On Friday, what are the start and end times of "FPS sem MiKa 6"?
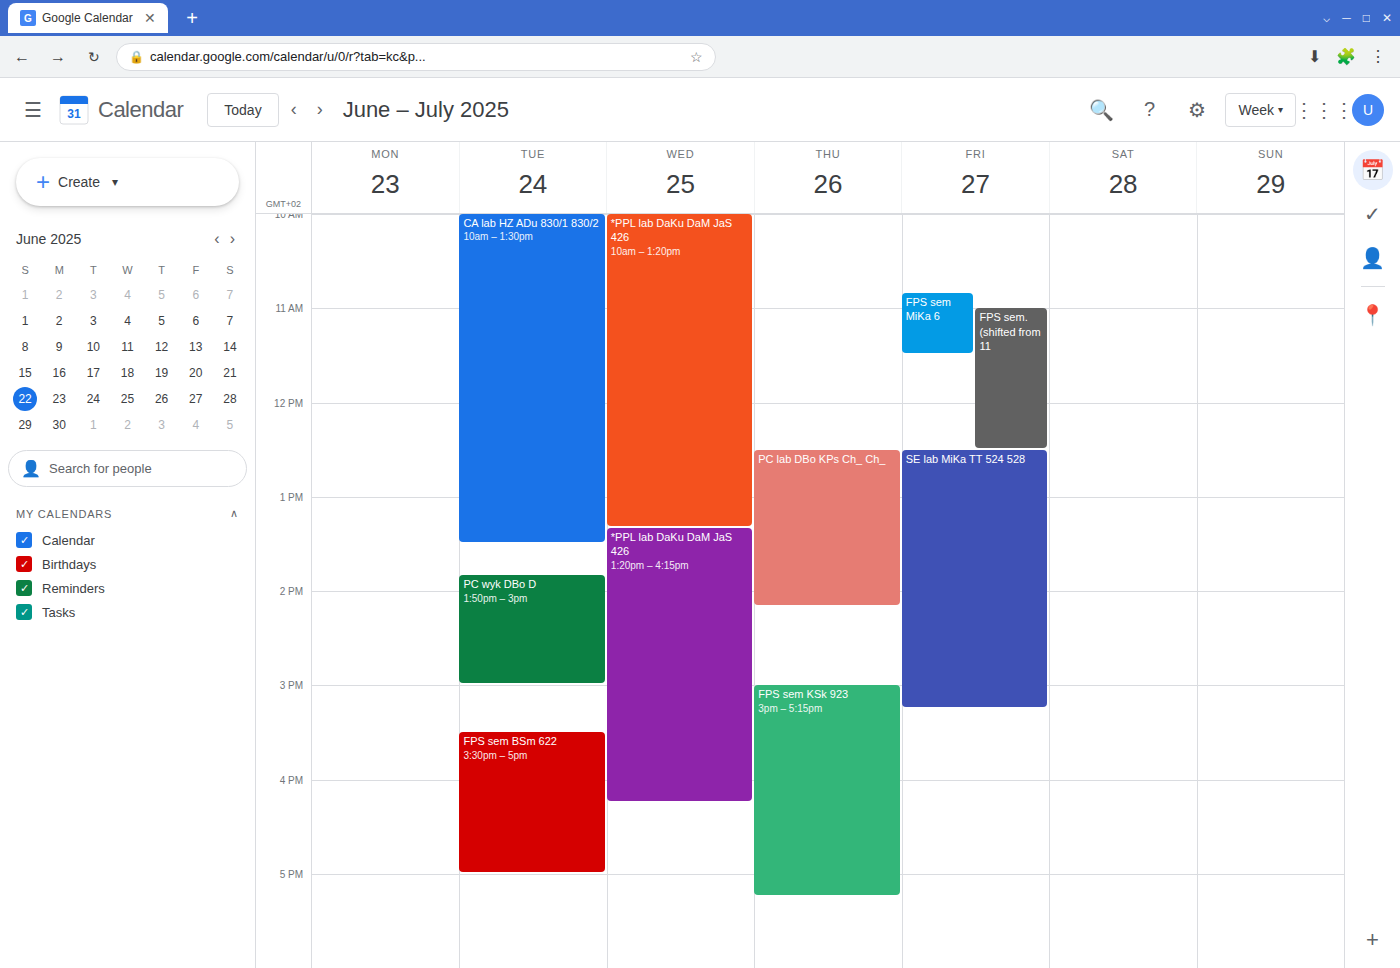
10:50 AM to 11:30 AM